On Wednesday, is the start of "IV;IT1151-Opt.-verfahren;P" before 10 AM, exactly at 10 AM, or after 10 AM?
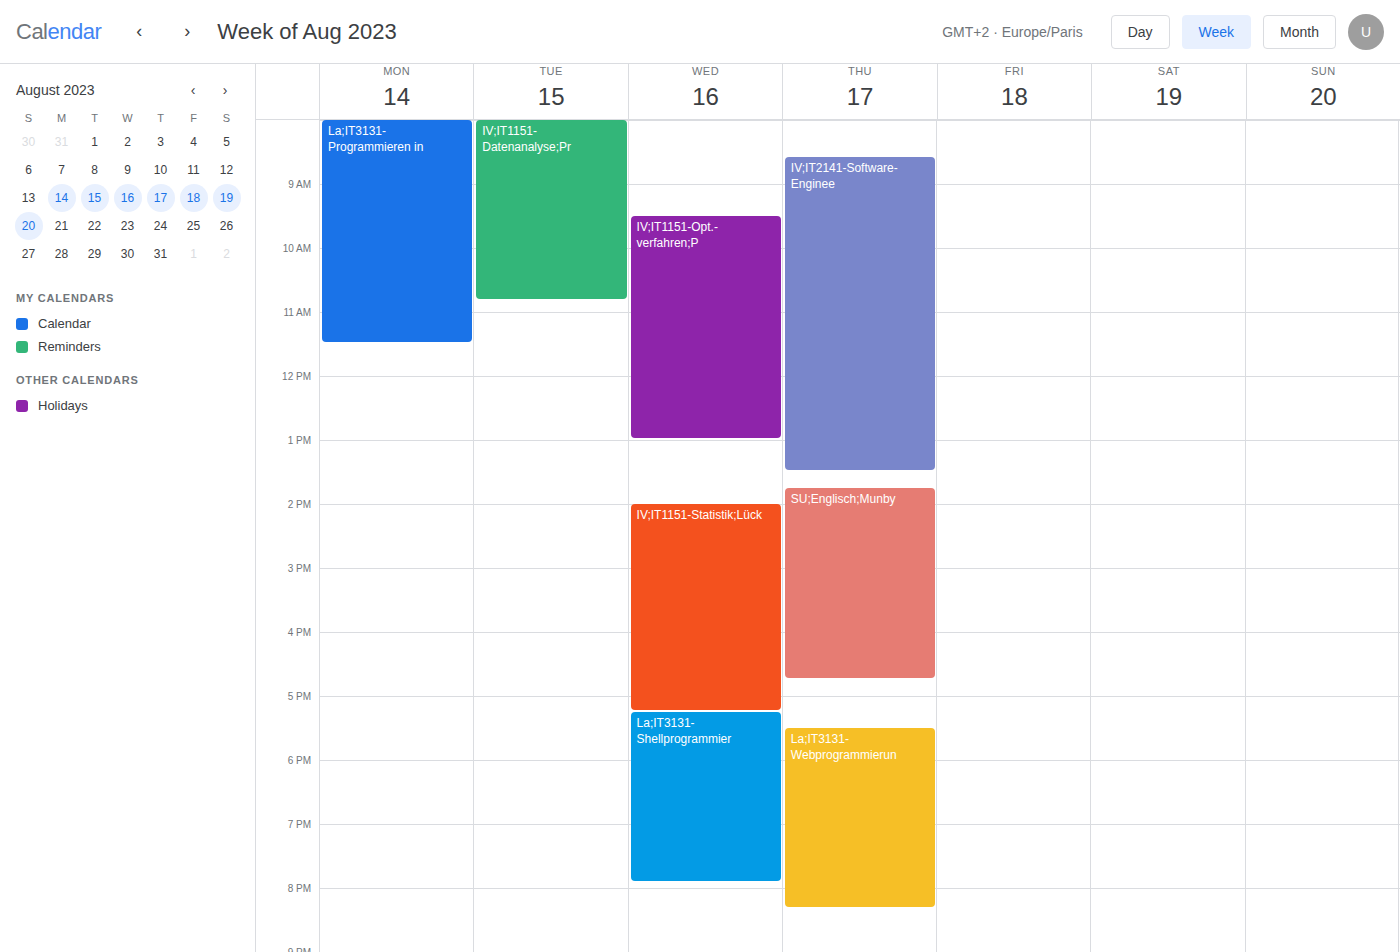
9:30 AM -- before 10 AM, 30 minutes above the 10 AM line.